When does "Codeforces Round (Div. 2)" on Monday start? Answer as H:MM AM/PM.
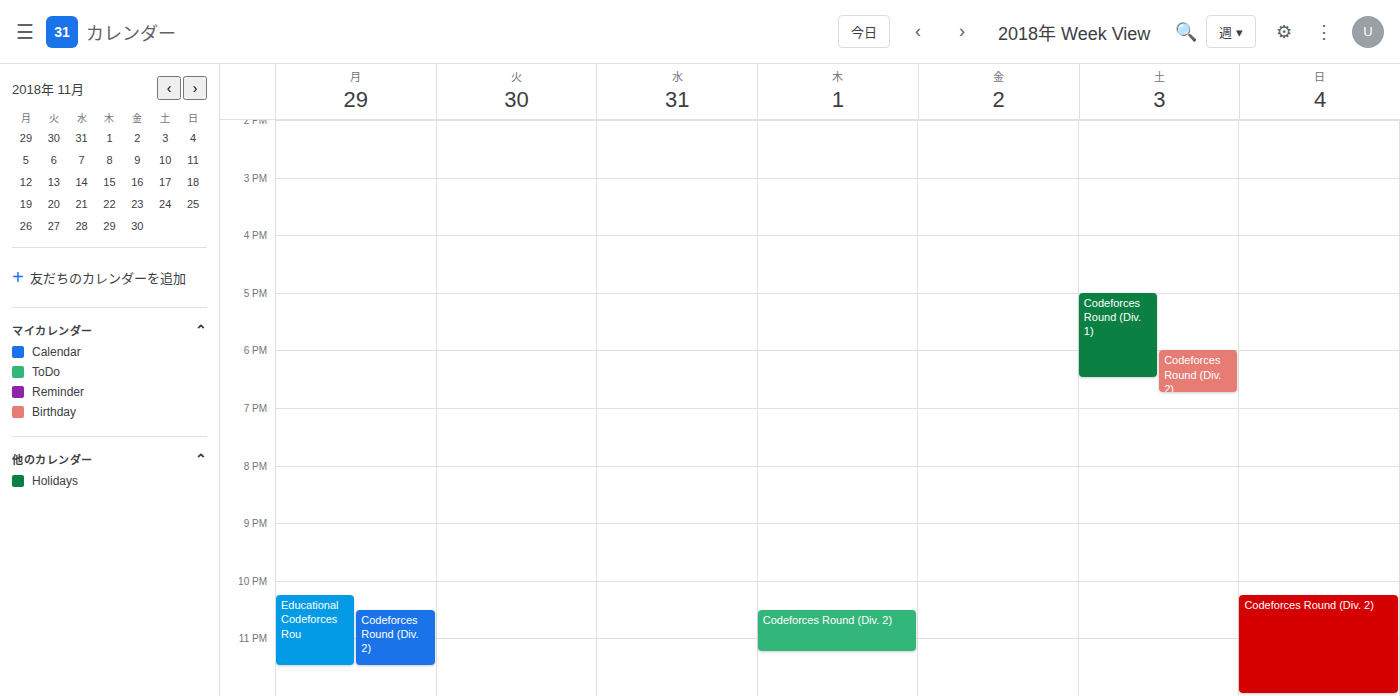
10:30 PM